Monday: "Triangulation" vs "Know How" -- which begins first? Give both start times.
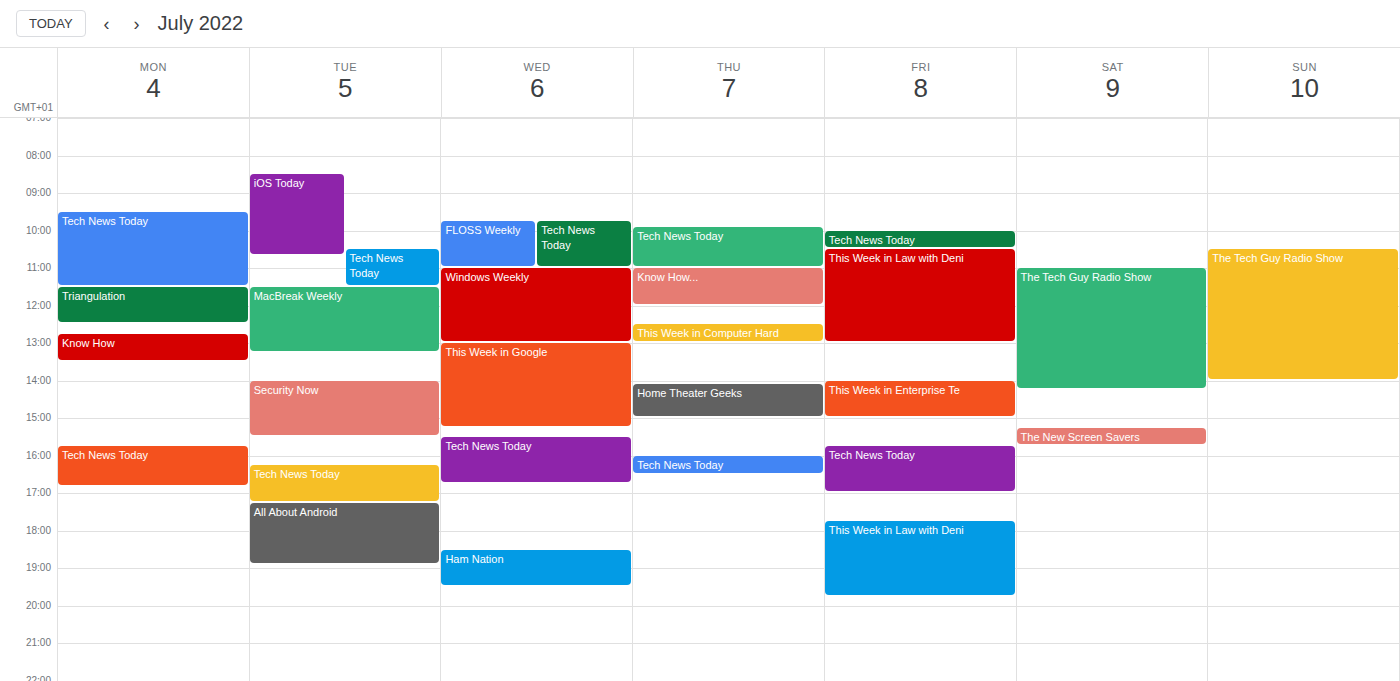
"Triangulation" 11:30 AM; "Know How" 12:45 PM.